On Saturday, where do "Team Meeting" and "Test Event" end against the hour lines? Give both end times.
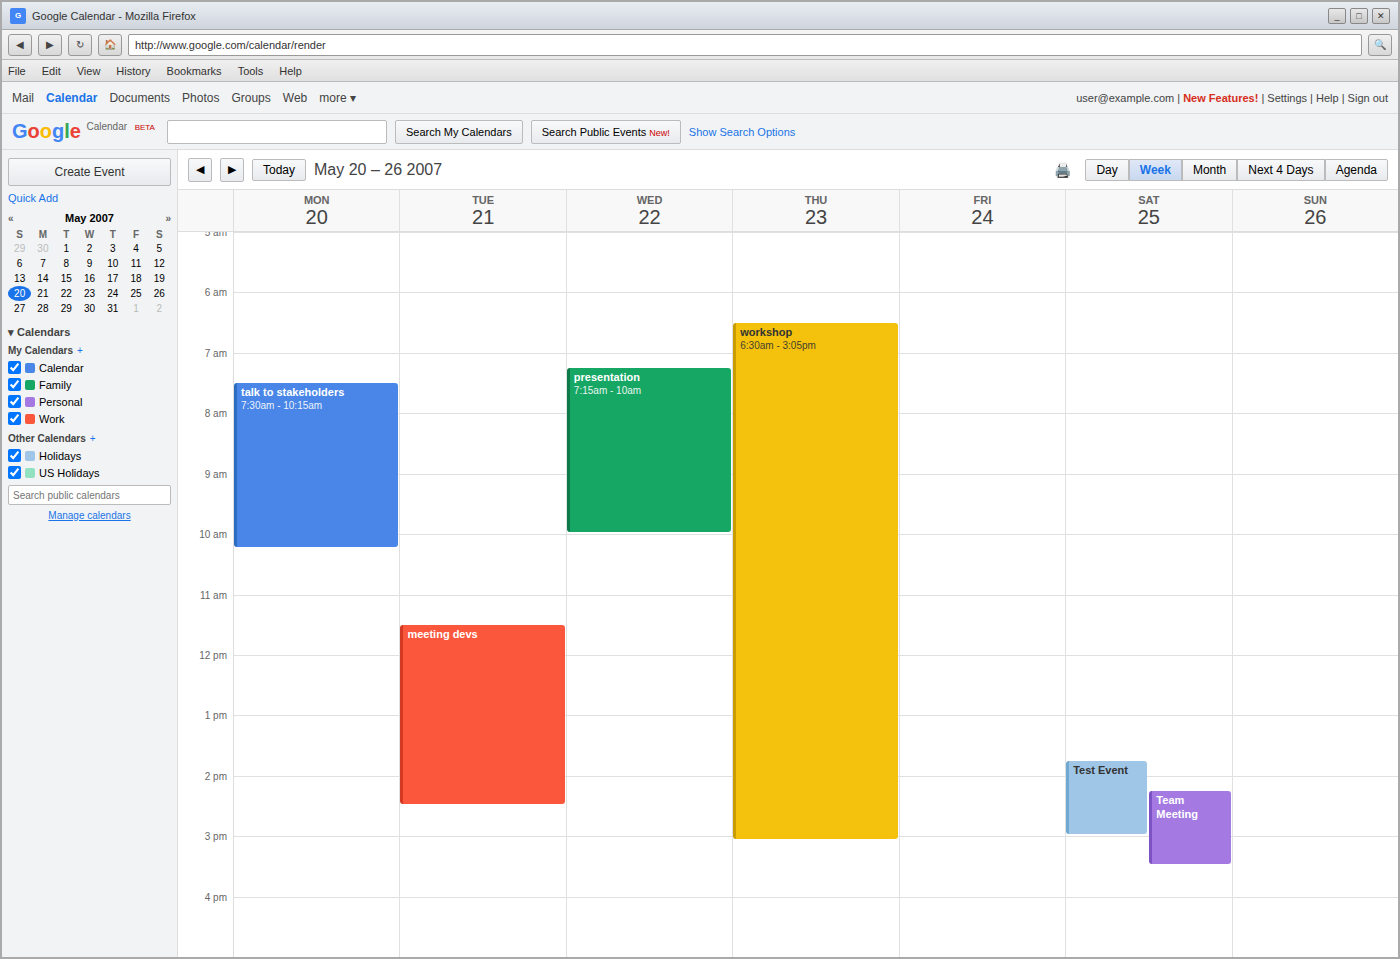
"Team Meeting": 3:30 PM, halfway between the 3 PM and 4 PM lines. "Test Event": 3:00 PM, exactly on the 3 PM line.